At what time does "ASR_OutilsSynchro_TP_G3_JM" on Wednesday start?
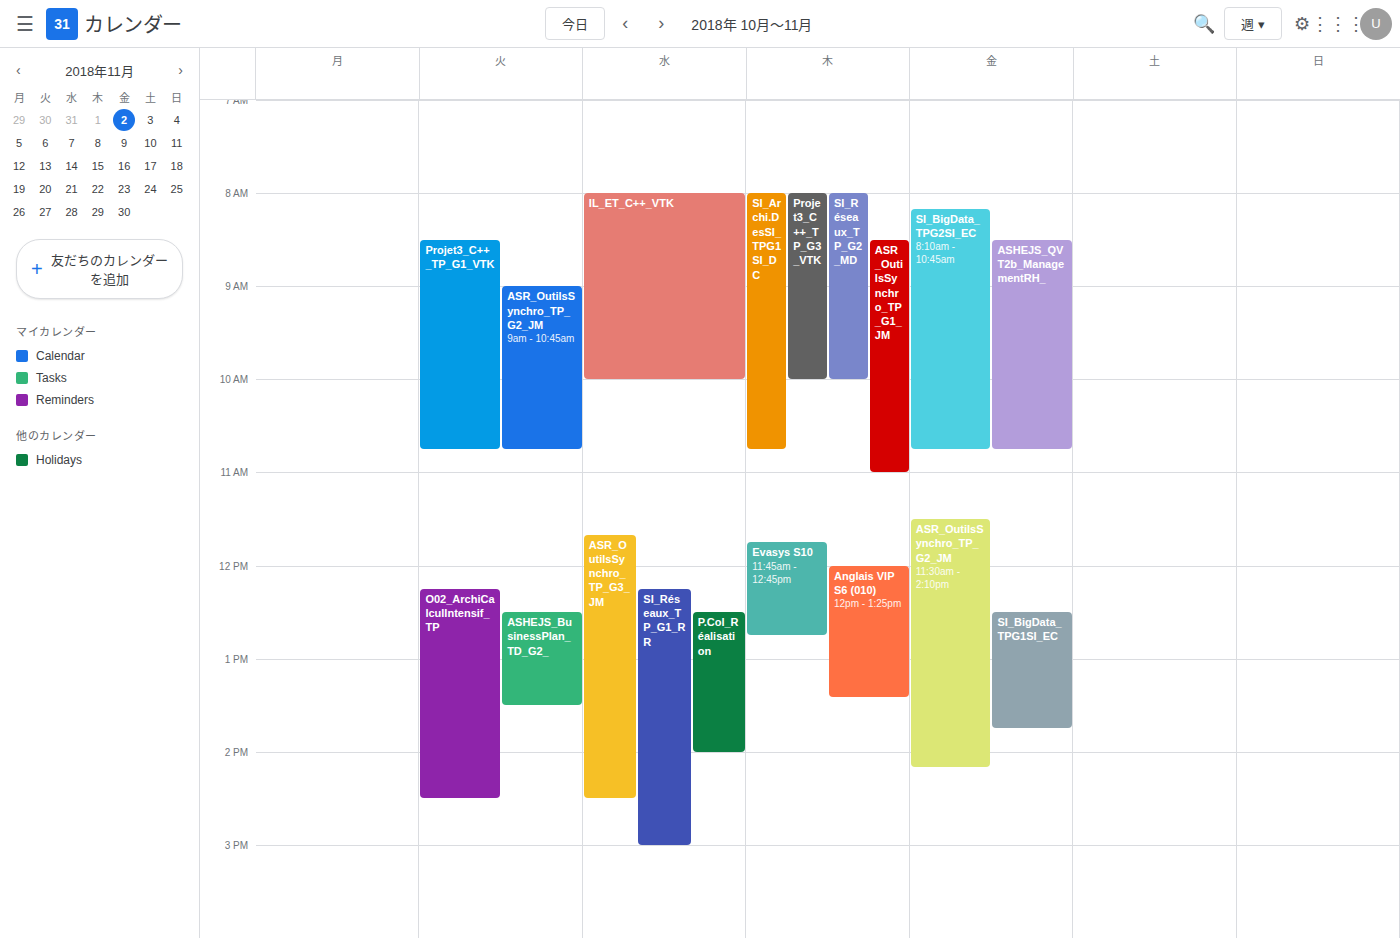
11:40 AM